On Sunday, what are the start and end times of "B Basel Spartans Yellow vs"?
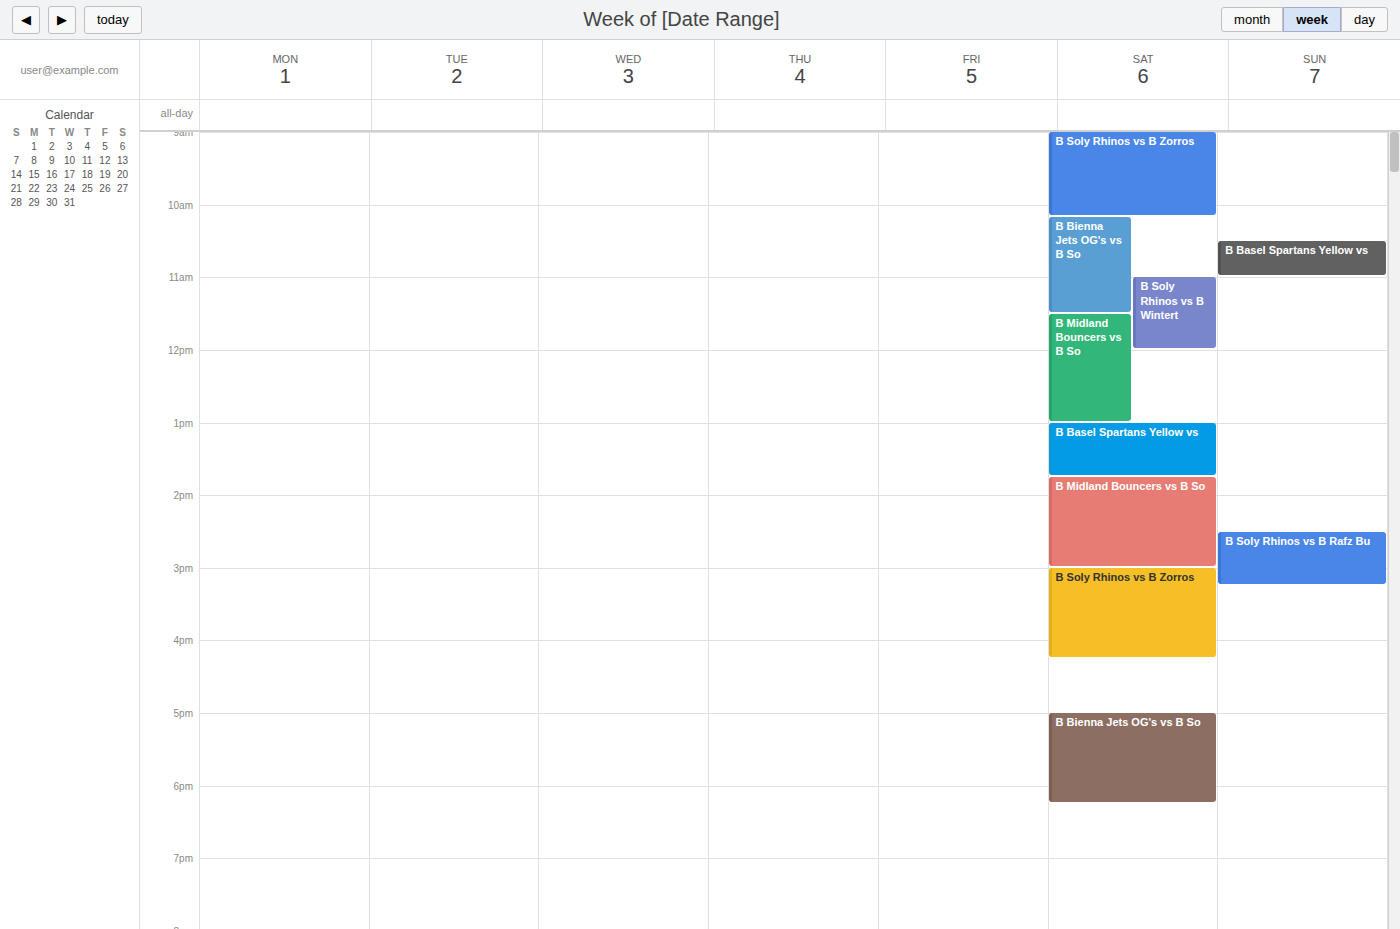
10:30 AM to 11:00 AM